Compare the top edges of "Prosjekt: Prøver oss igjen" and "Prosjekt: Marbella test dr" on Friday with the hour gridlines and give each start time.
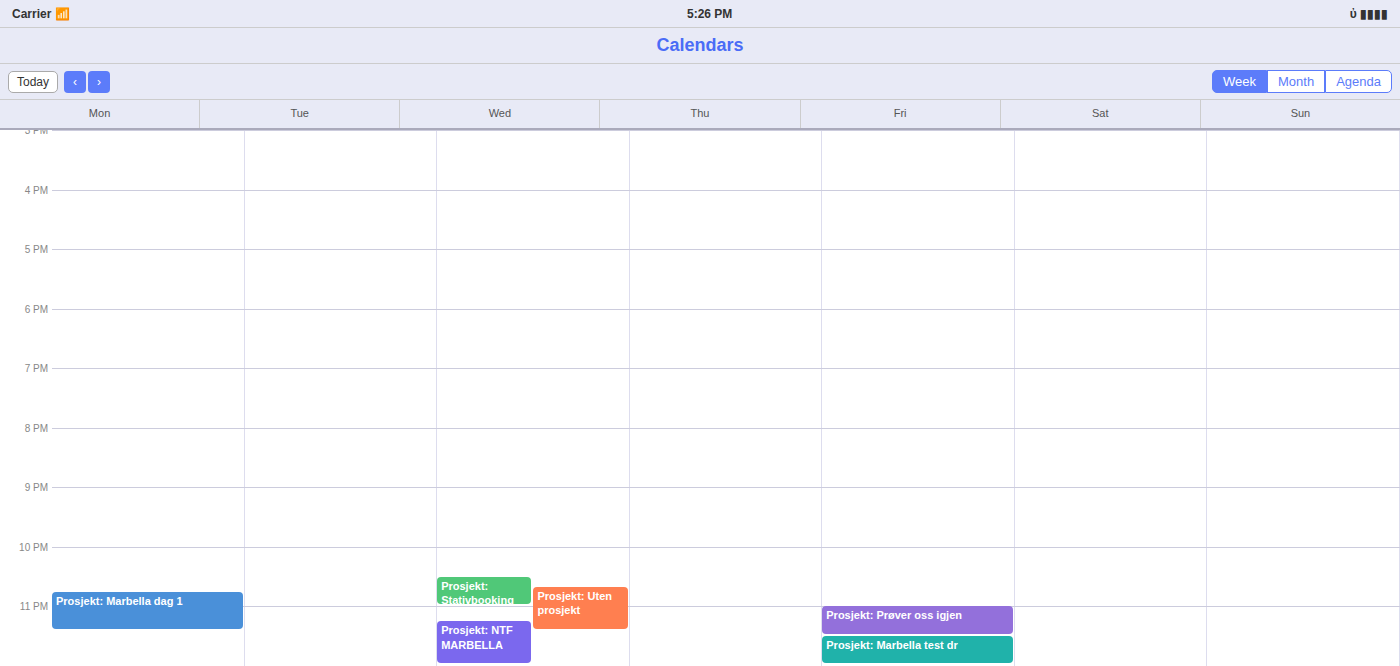
"Prosjekt: Prøver oss igjen": 23:00, exactly on the 23:00 line. "Prosjekt: Marbella test dr": 23:30, halfway between the 23:00 and 24:00 lines.